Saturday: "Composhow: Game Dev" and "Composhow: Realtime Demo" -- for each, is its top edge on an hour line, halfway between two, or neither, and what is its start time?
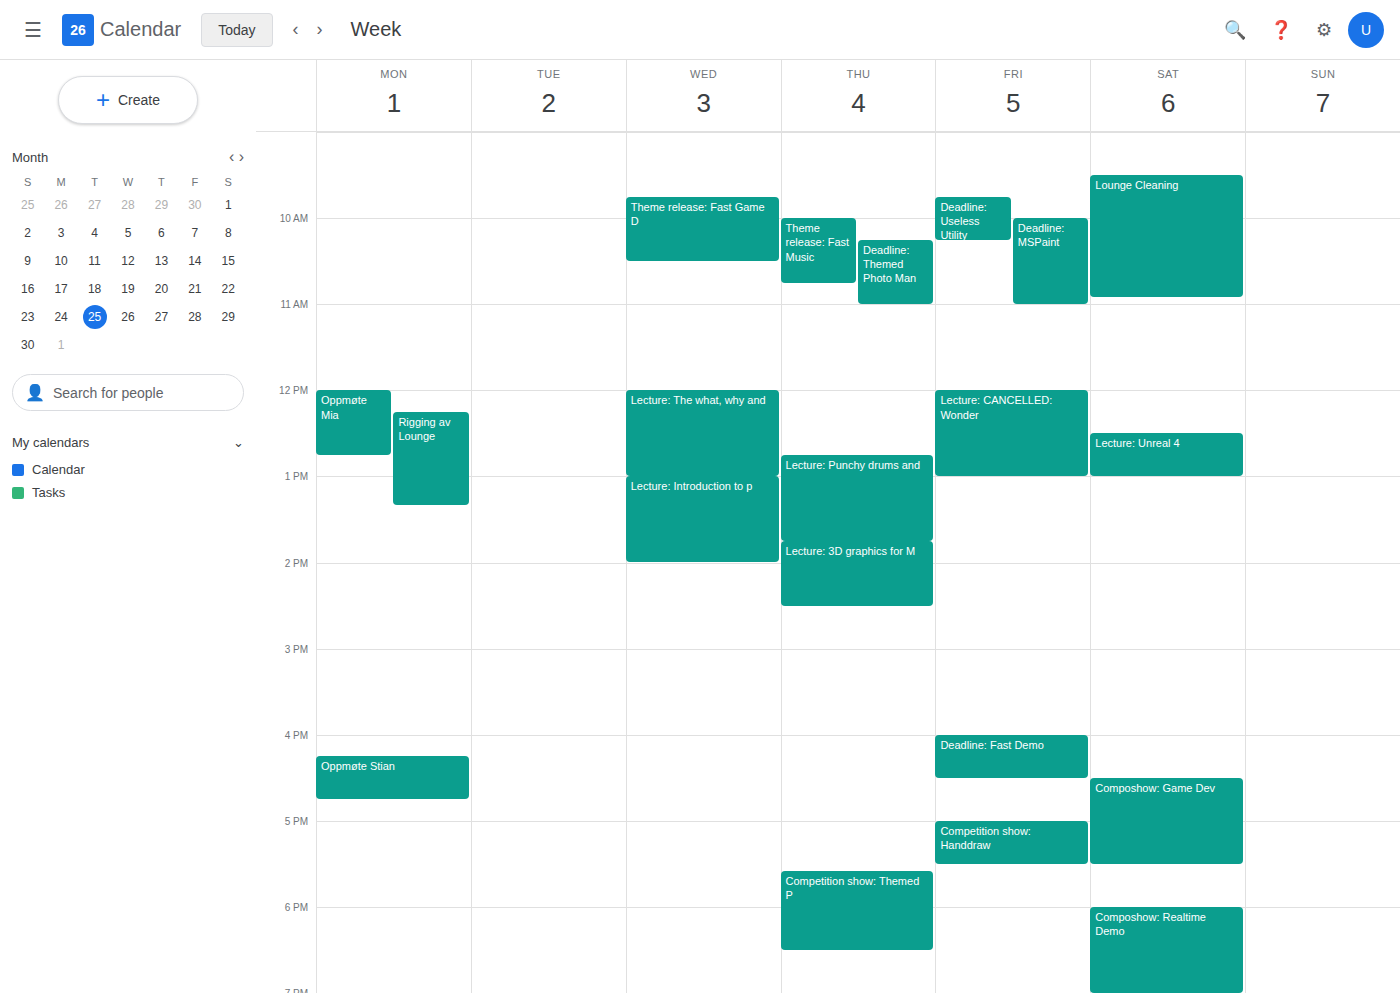
"Composhow: Game Dev": 16:30, halfway between the 16:00 and 17:00 lines. "Composhow: Realtime Demo": 18:00, exactly on the 18:00 line.